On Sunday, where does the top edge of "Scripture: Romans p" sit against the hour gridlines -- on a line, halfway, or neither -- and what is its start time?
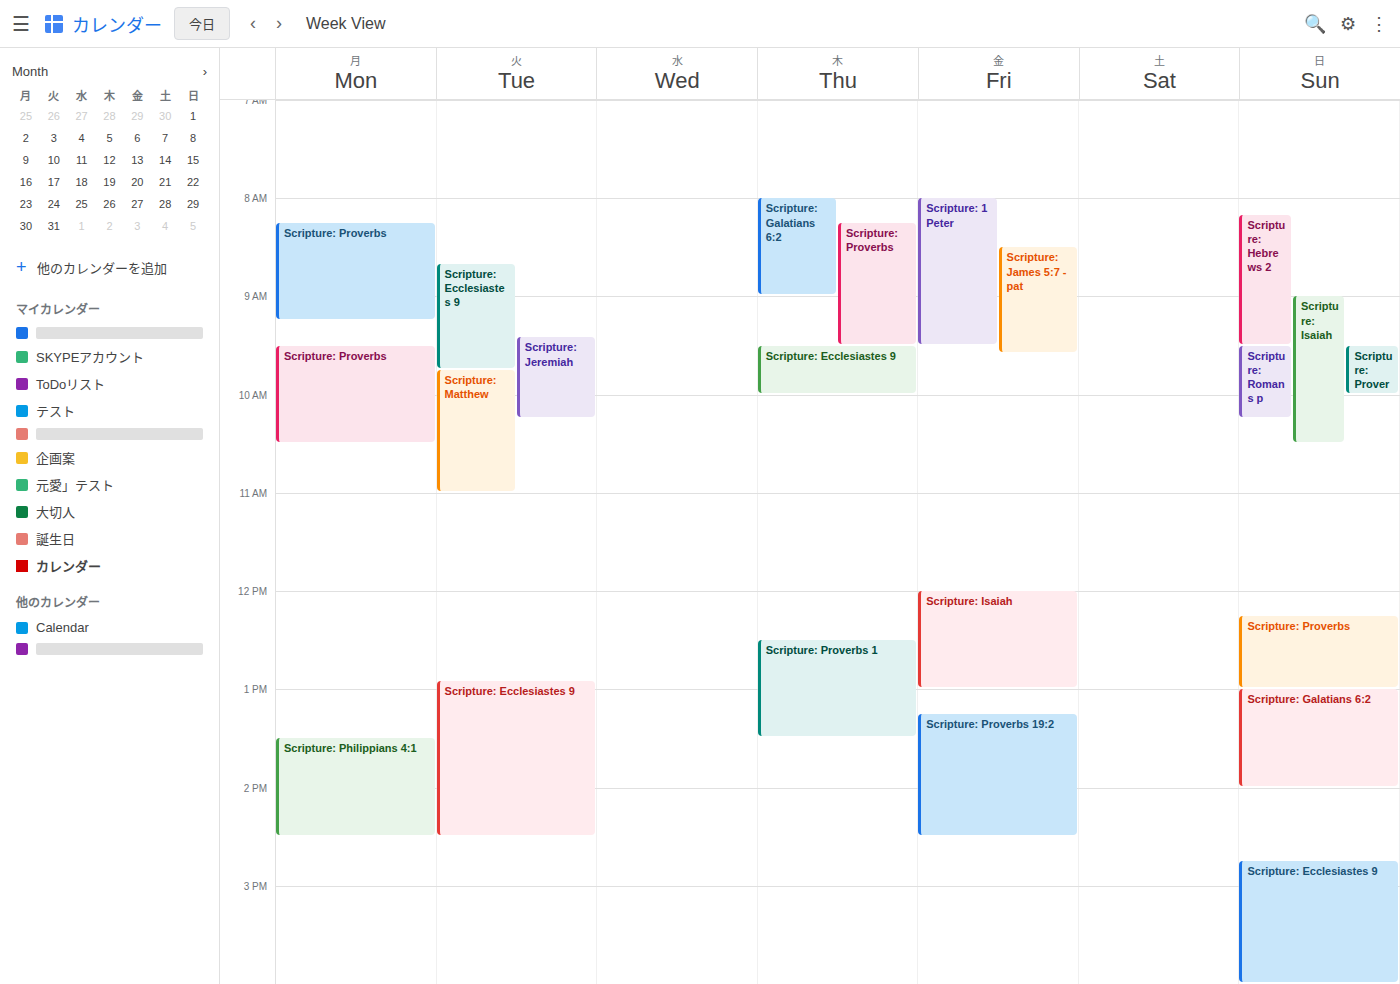
9:30 AM -- halfway between the 9 AM and 10 AM lines.